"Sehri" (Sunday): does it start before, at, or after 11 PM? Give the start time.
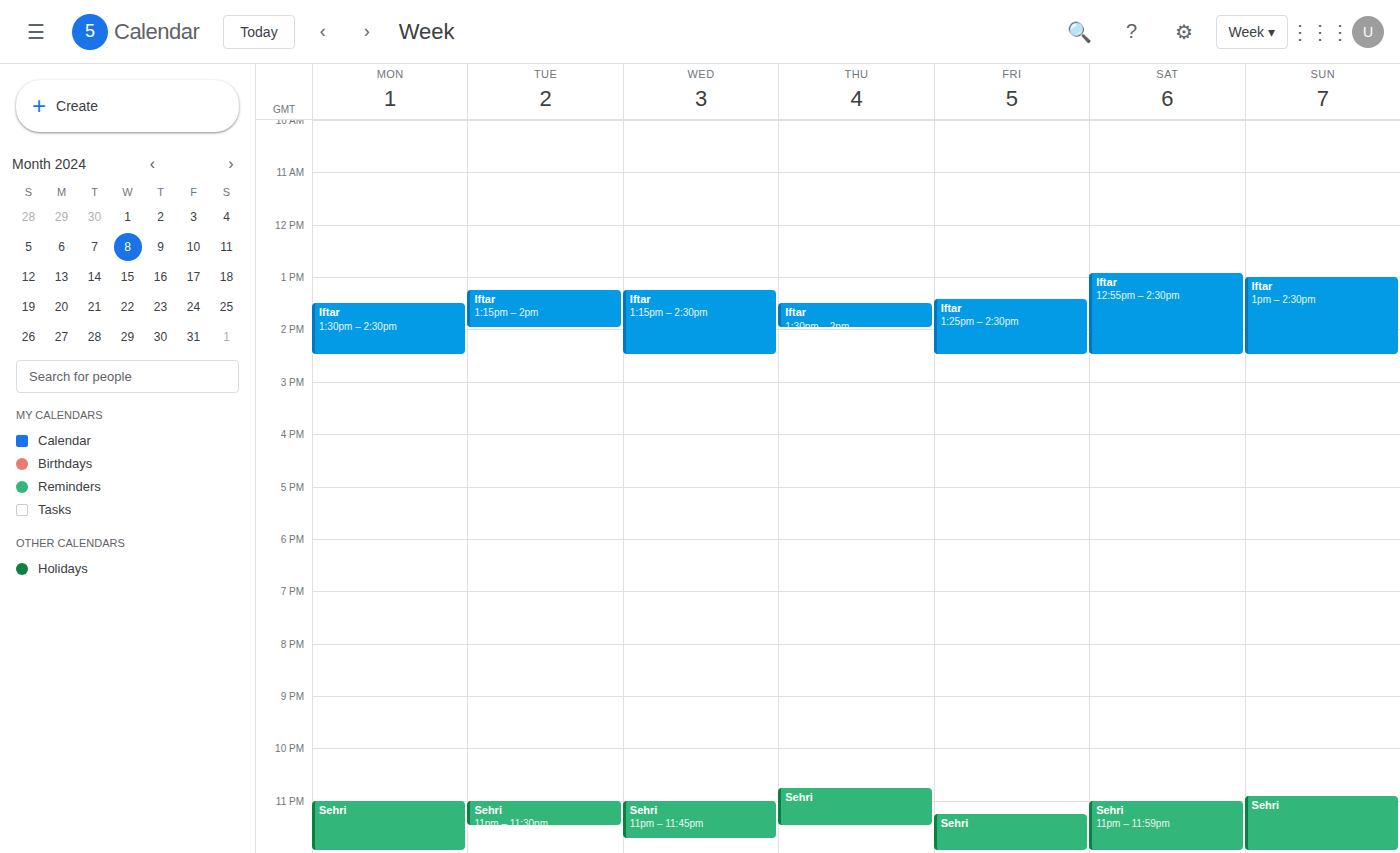
10:55 PM -- before 11 PM, 5 minutes above the 11 PM line.